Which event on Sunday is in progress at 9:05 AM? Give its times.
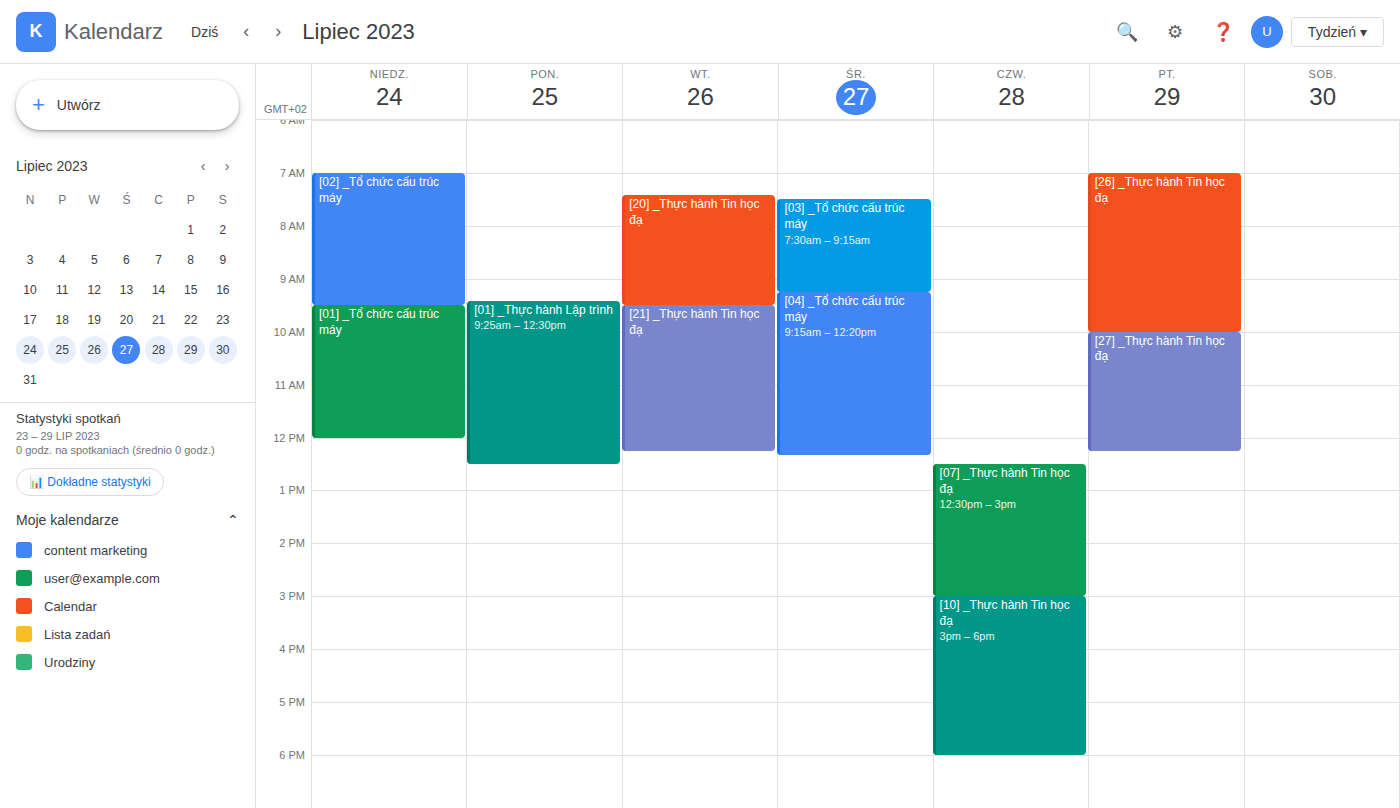
"[02] _Tổ chức cấu trúc máy", 7:00 AM to 9:30 AM